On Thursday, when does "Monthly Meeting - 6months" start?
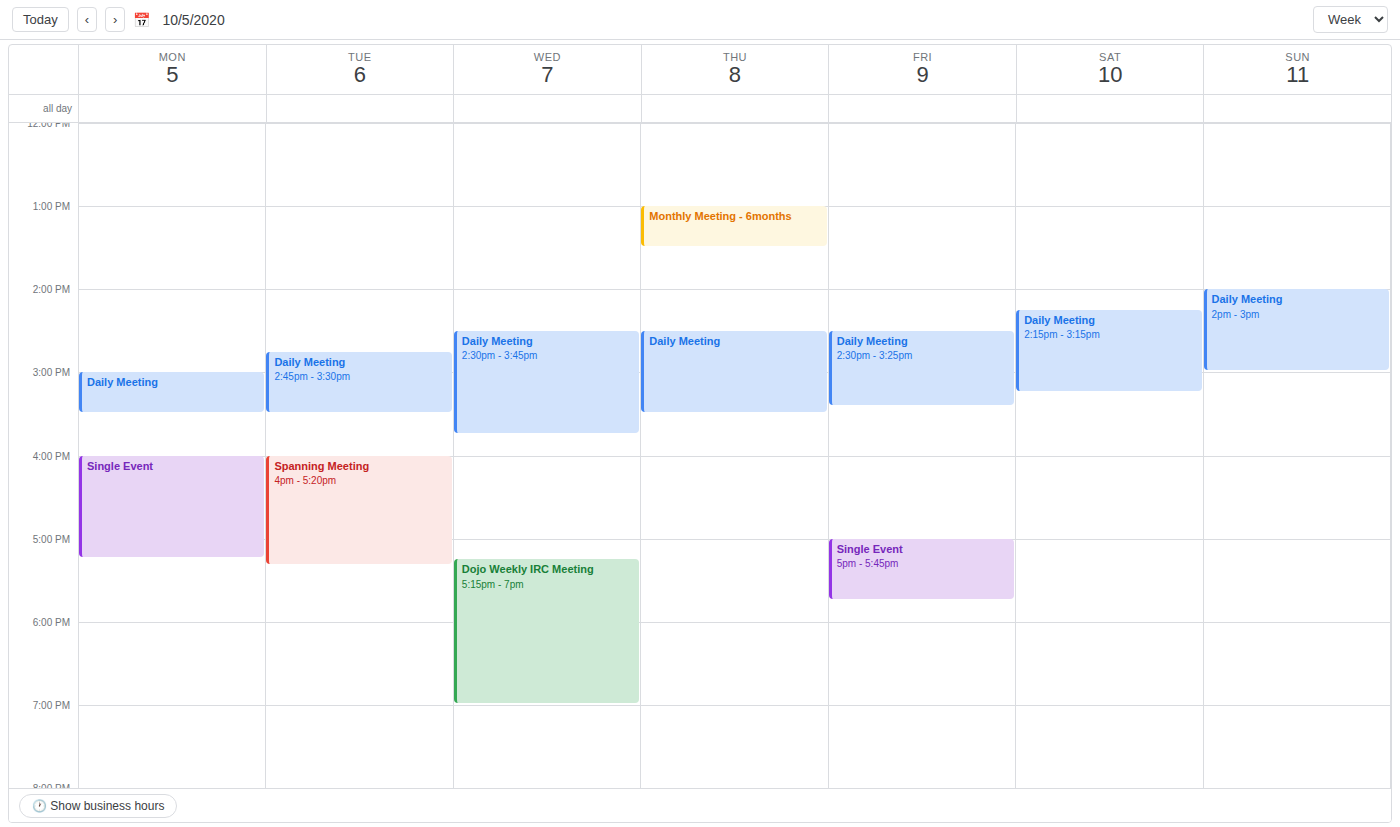
1:00 PM